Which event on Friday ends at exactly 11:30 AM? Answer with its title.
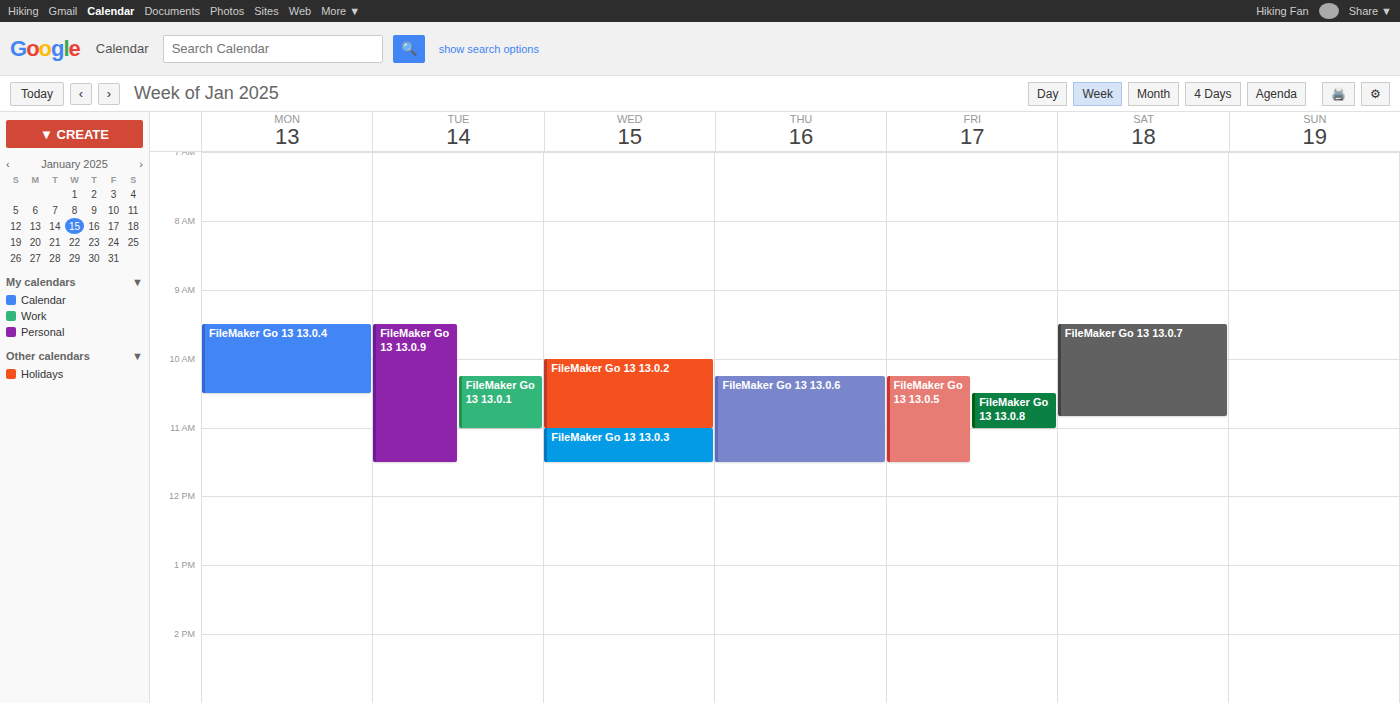
"FileMaker Go 13 13.0.5"